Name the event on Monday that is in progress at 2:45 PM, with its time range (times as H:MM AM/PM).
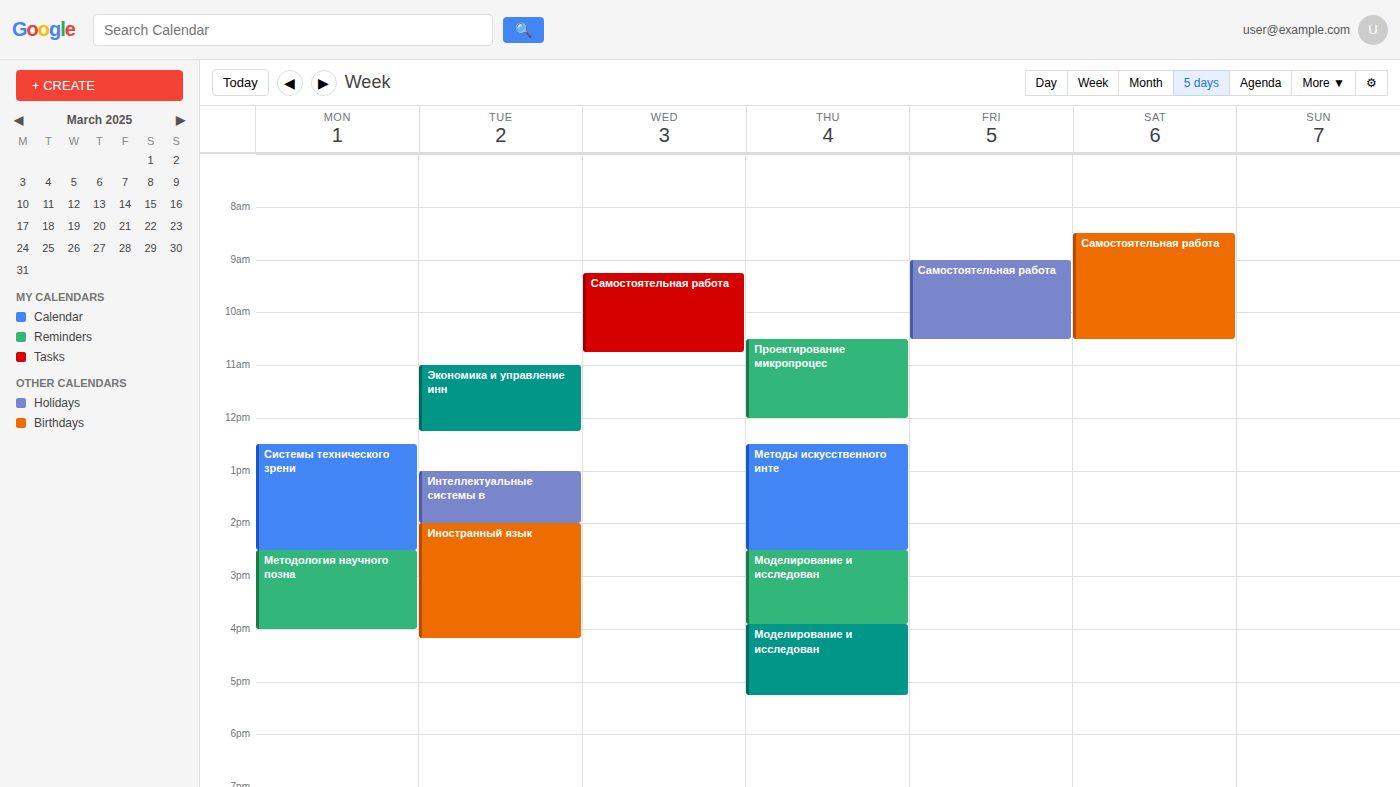
"Методология научного позна", 2:30 PM to 4:00 PM